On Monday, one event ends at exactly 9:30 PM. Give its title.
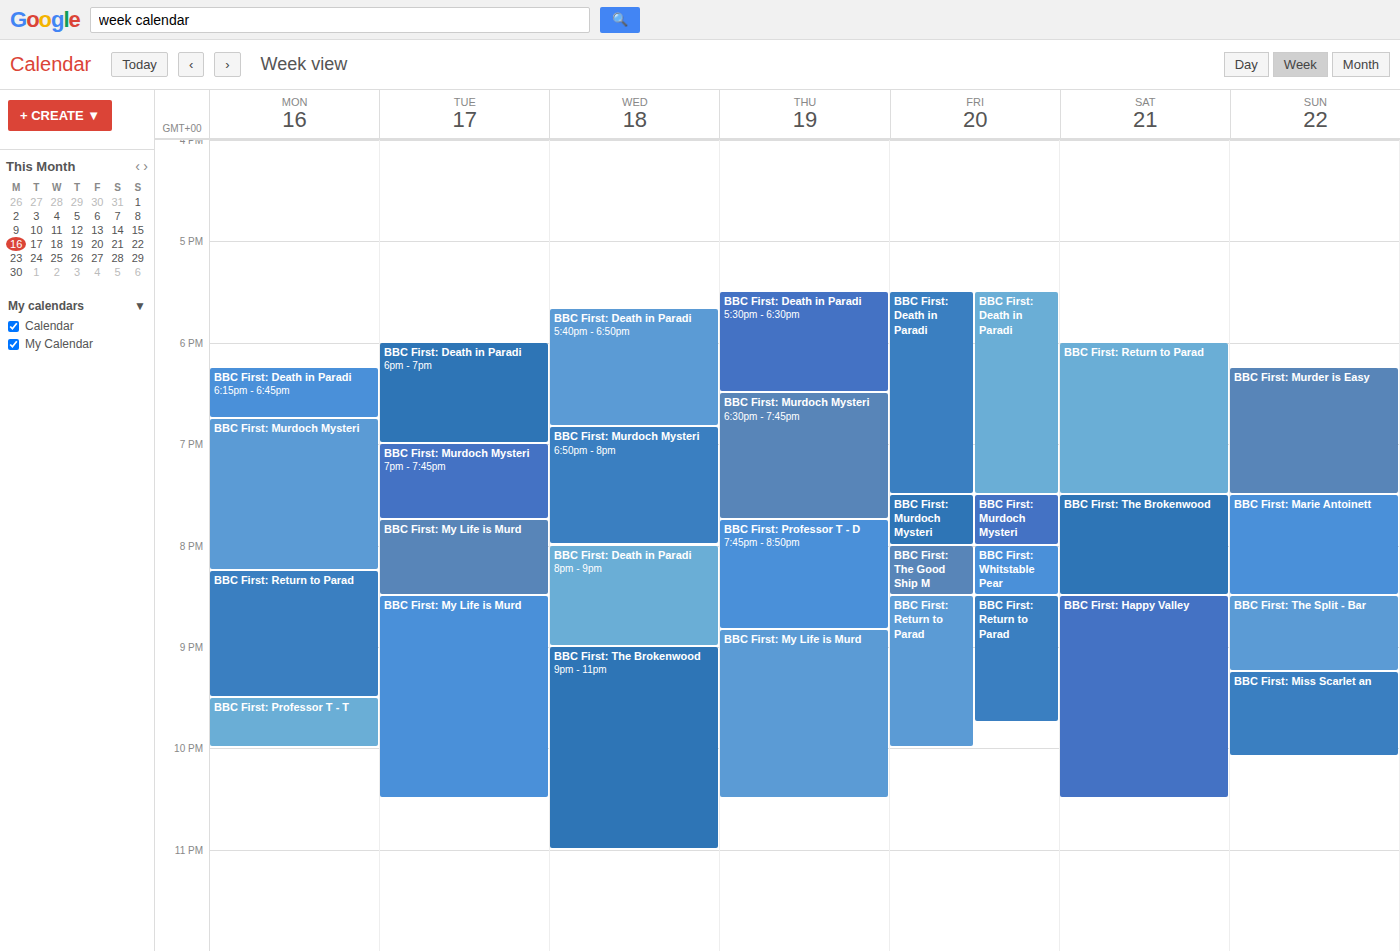
"BBC First: Return to Parad"